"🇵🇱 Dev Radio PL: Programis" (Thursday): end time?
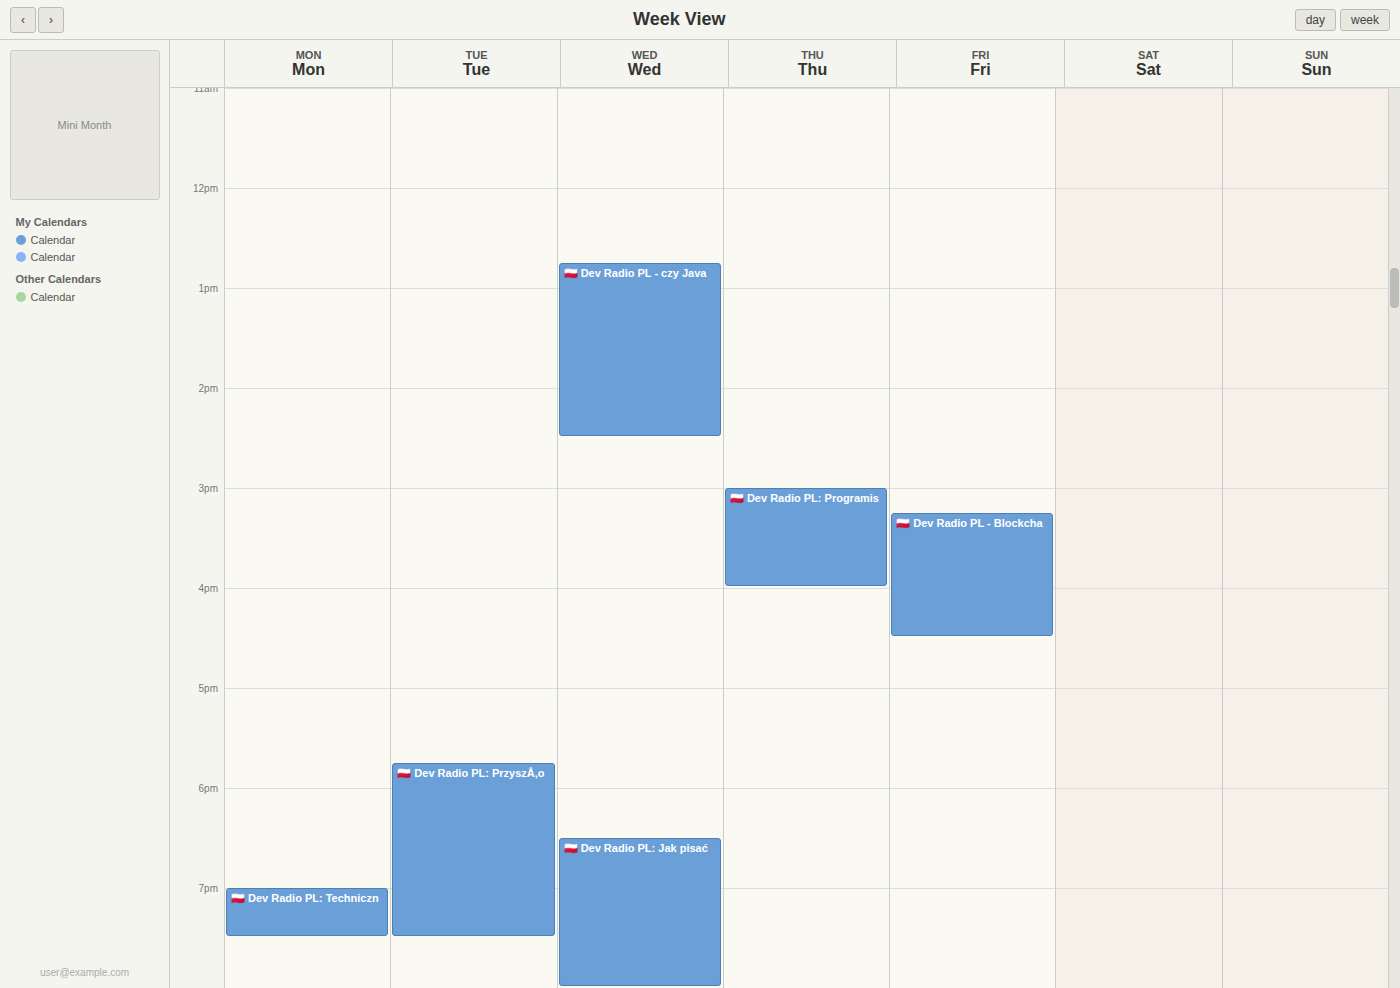
4:00 PM